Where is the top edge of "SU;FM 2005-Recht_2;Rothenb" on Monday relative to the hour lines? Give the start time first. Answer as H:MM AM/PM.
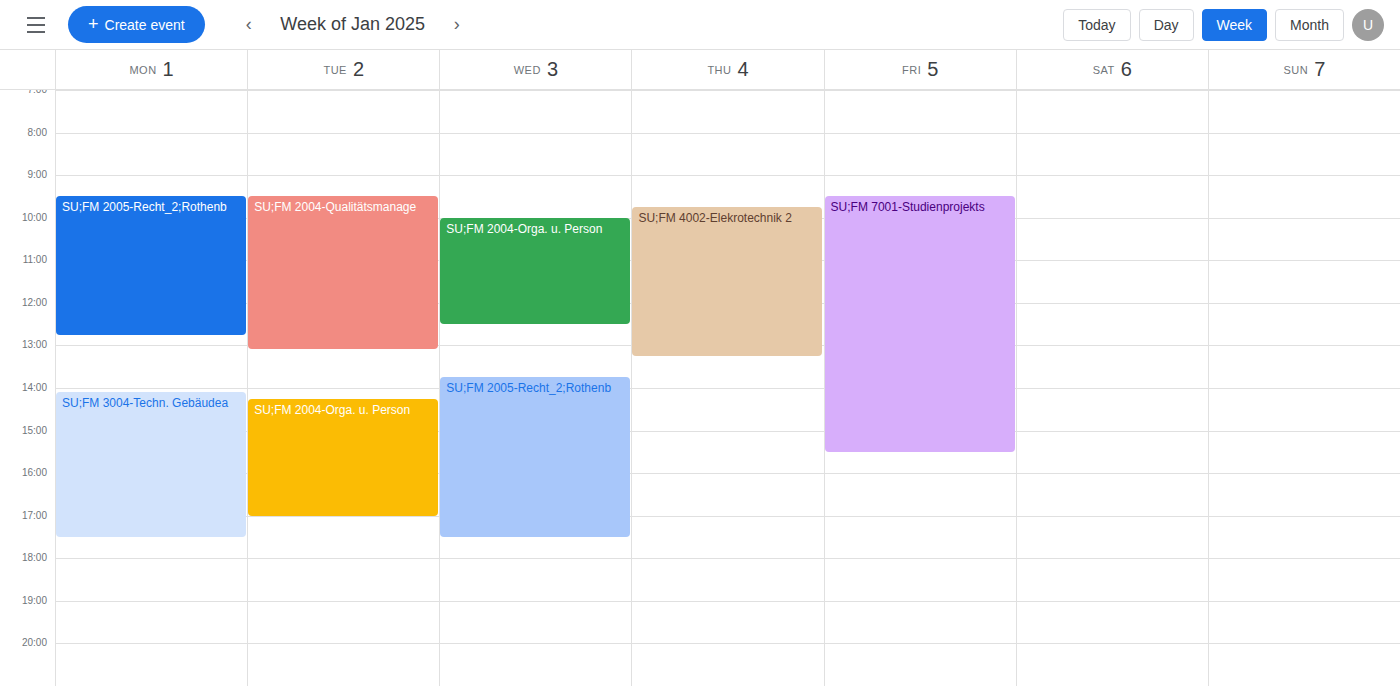
9:30 AM -- halfway between the 9 AM and 10 AM lines.